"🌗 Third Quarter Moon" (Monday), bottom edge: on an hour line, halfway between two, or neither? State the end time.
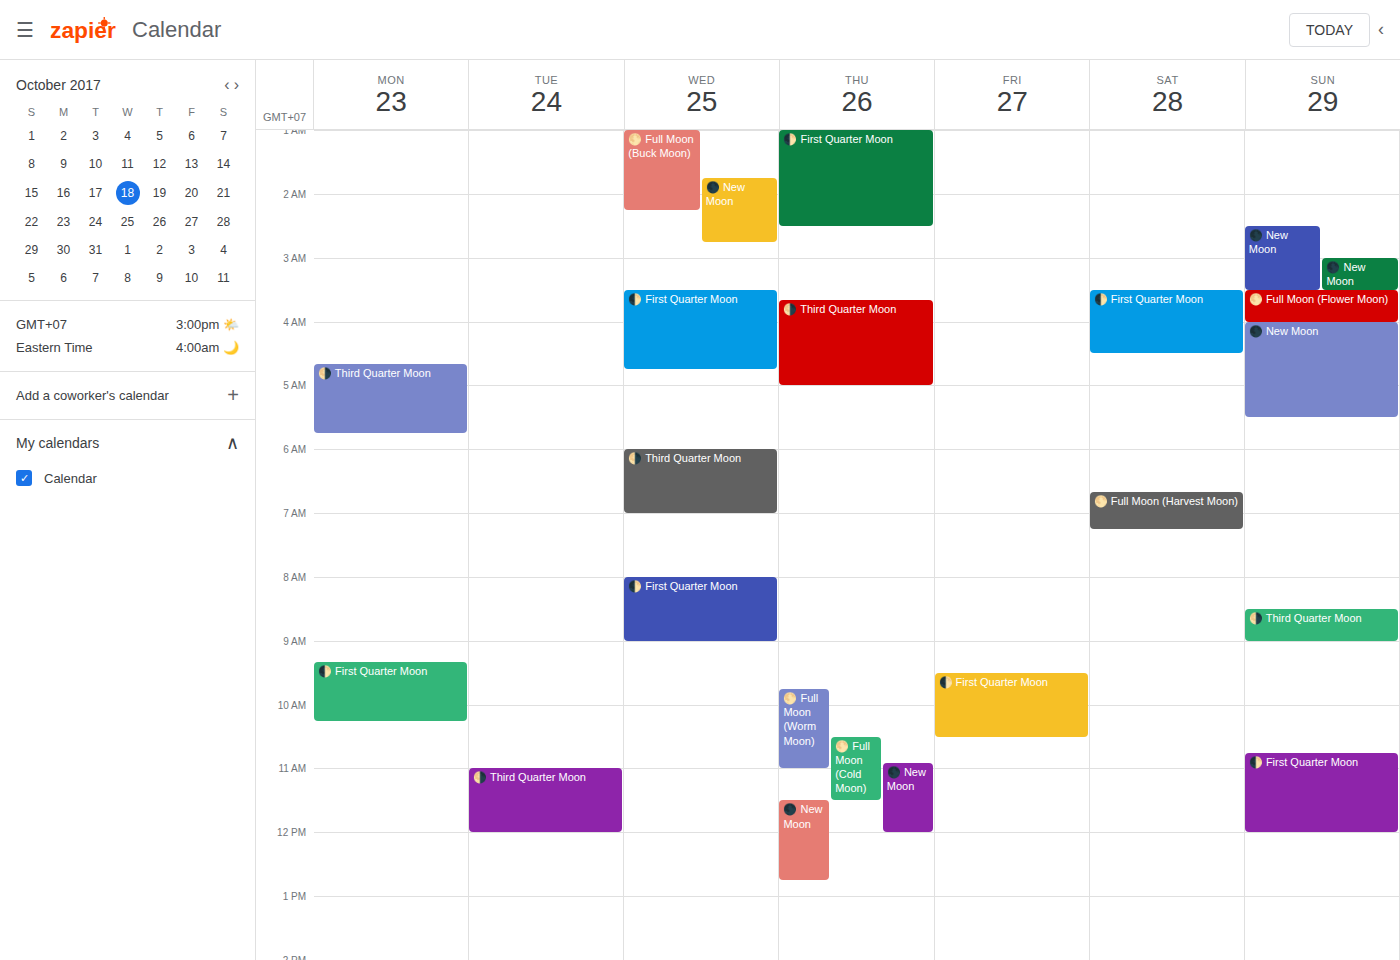
5:45 AM -- neither: three quarters of the way from the 5 AM line to the 6 AM line.